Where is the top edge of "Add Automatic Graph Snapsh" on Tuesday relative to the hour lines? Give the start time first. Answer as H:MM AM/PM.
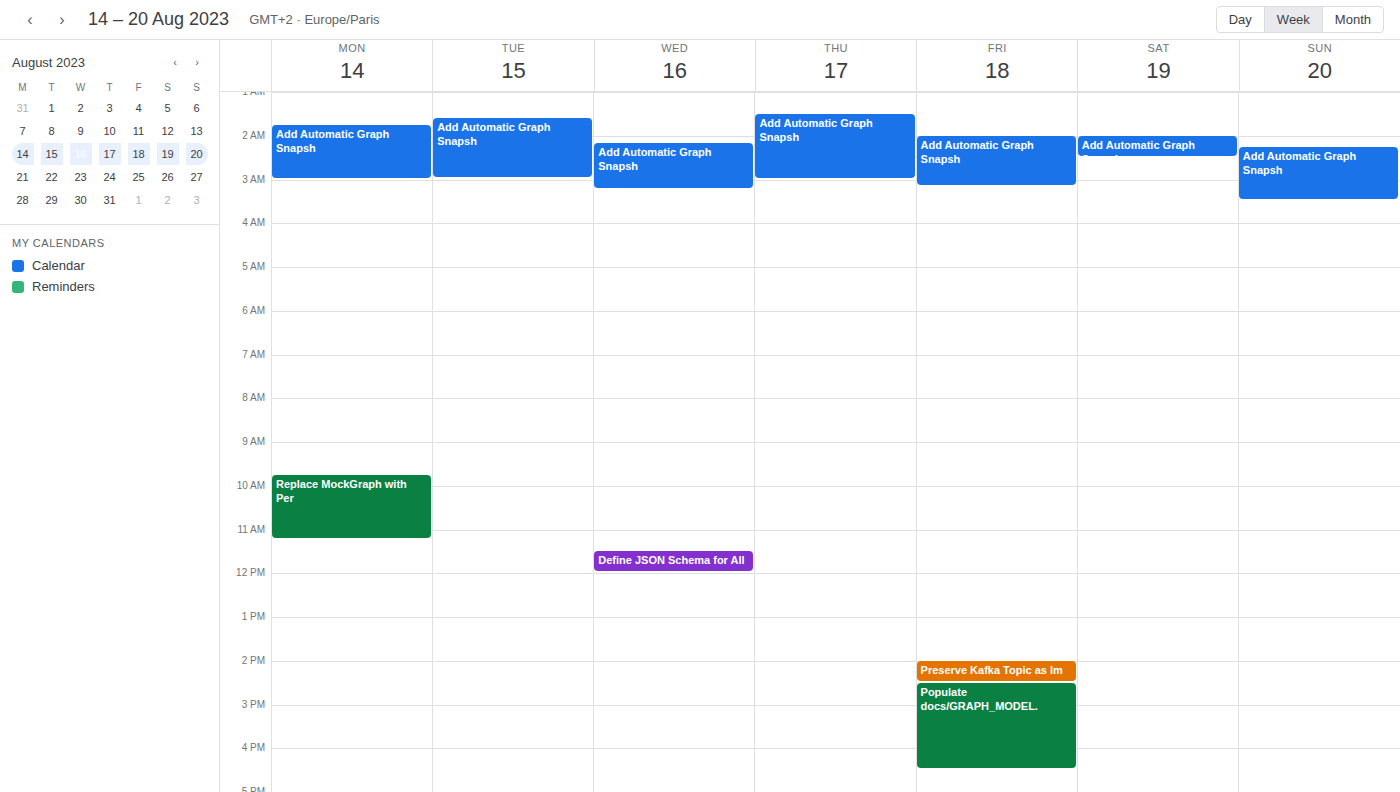
1:35 AM -- neither: 35 minutes below the 1 AM line and 25 minutes above the 2 AM line.